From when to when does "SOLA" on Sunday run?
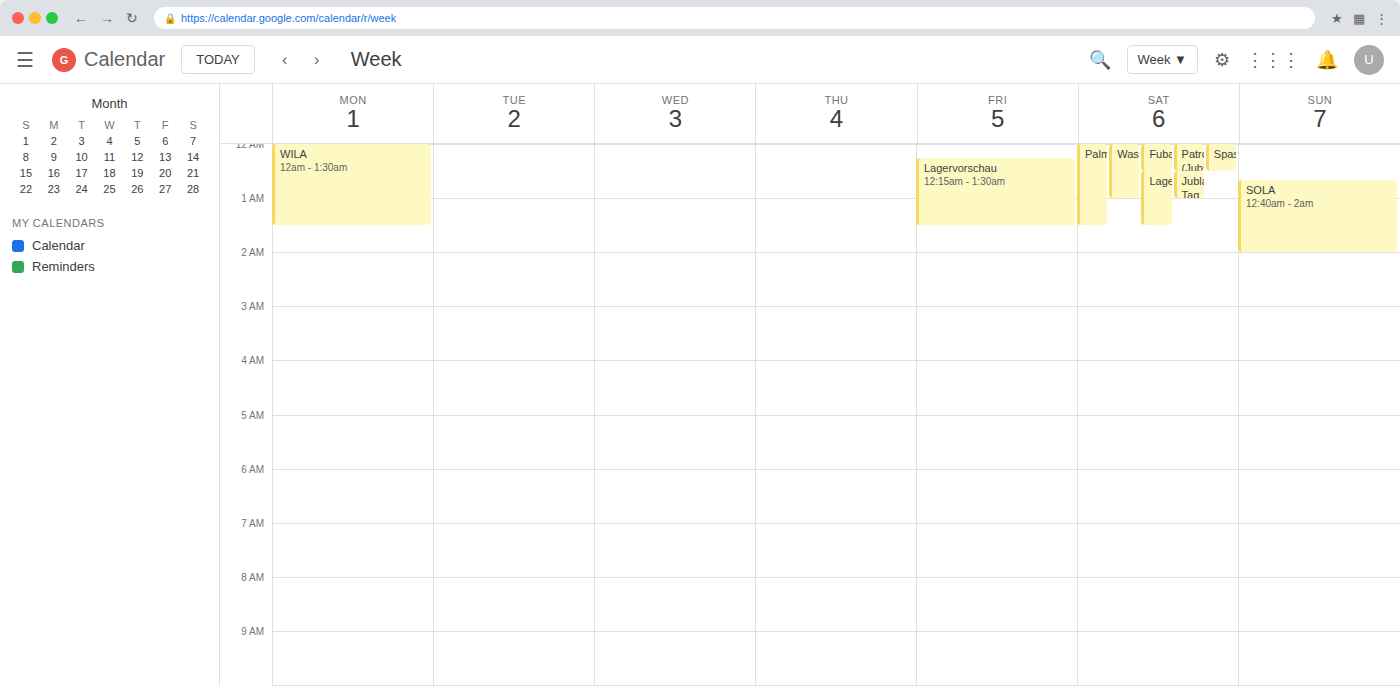
12:40 AM to 2:00 AM